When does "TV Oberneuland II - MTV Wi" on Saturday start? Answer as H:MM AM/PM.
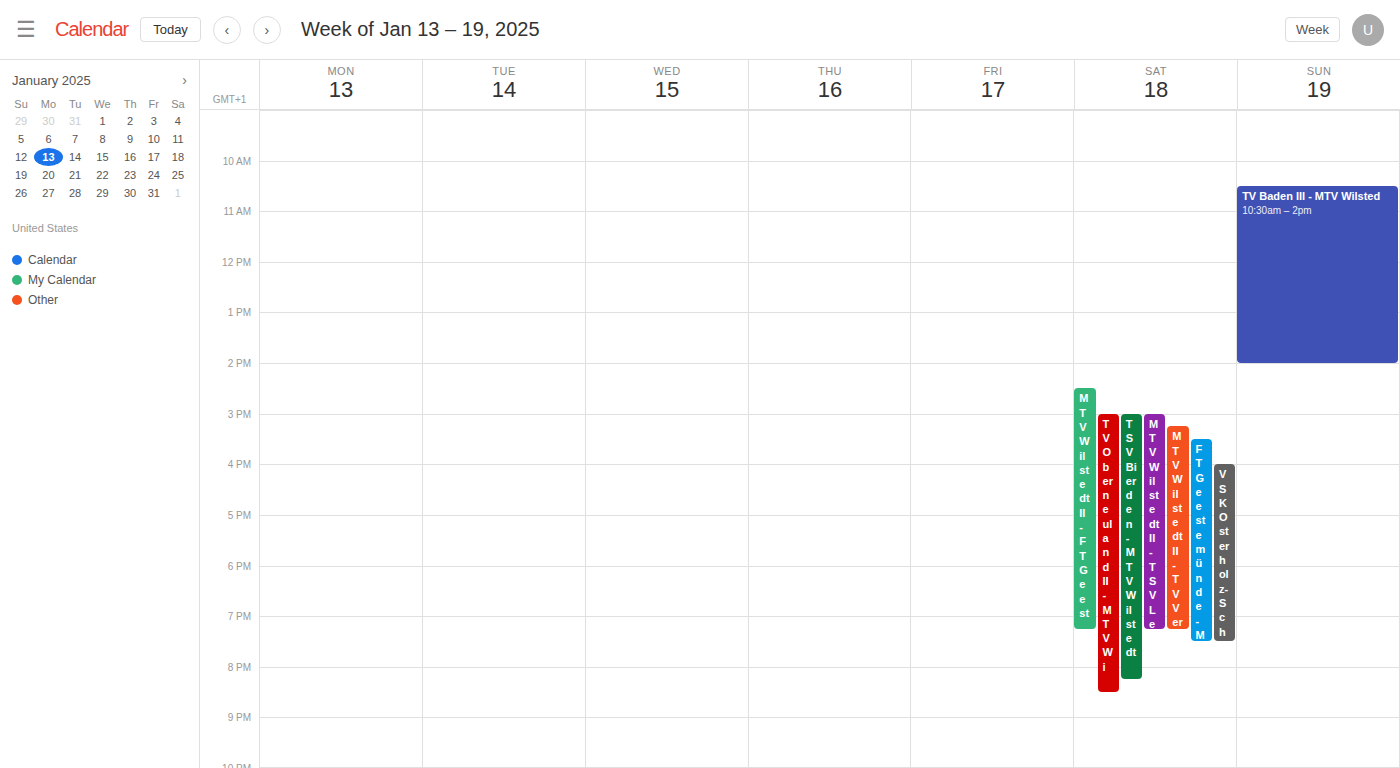
3:00 PM